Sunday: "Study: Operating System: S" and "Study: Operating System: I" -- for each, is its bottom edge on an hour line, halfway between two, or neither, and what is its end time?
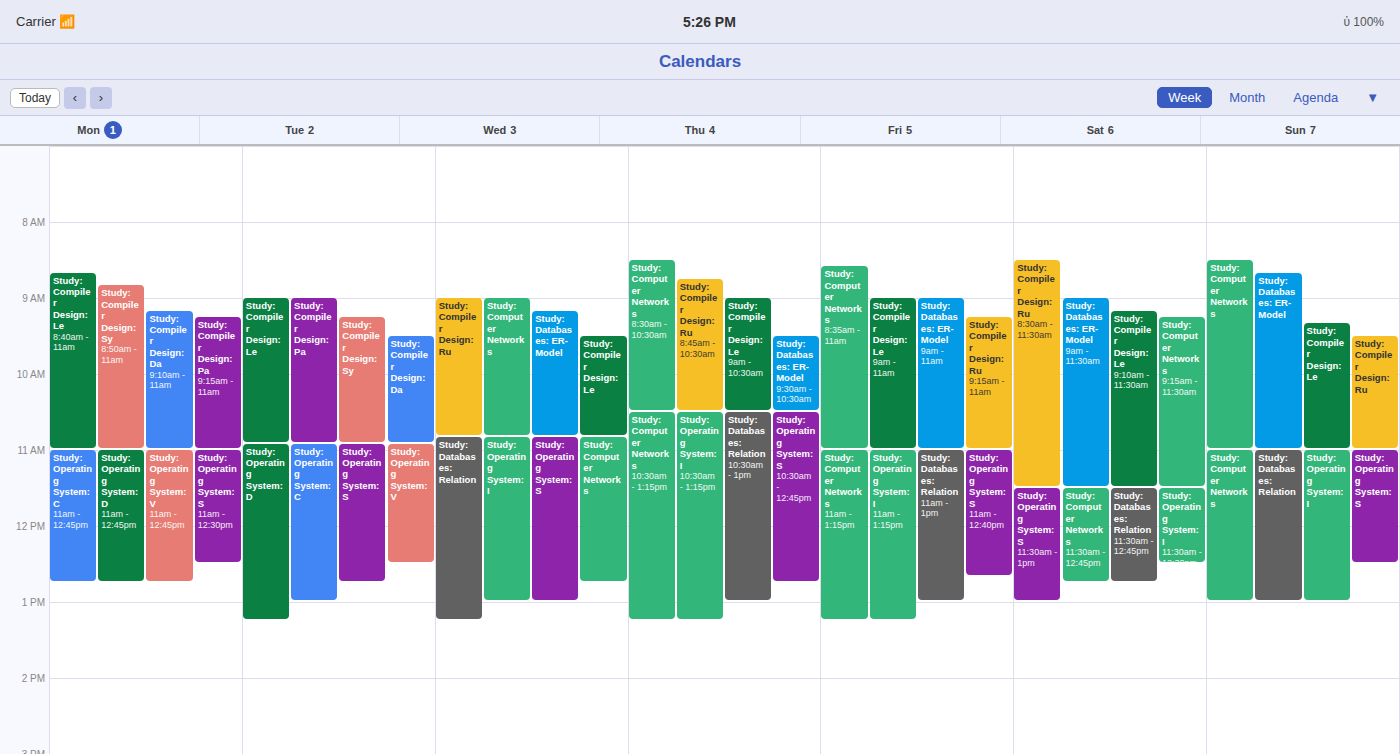
"Study: Operating System: S": 12:30, halfway between the 12:00 and 13:00 lines. "Study: Operating System: I": 13:00, exactly on the 13:00 line.